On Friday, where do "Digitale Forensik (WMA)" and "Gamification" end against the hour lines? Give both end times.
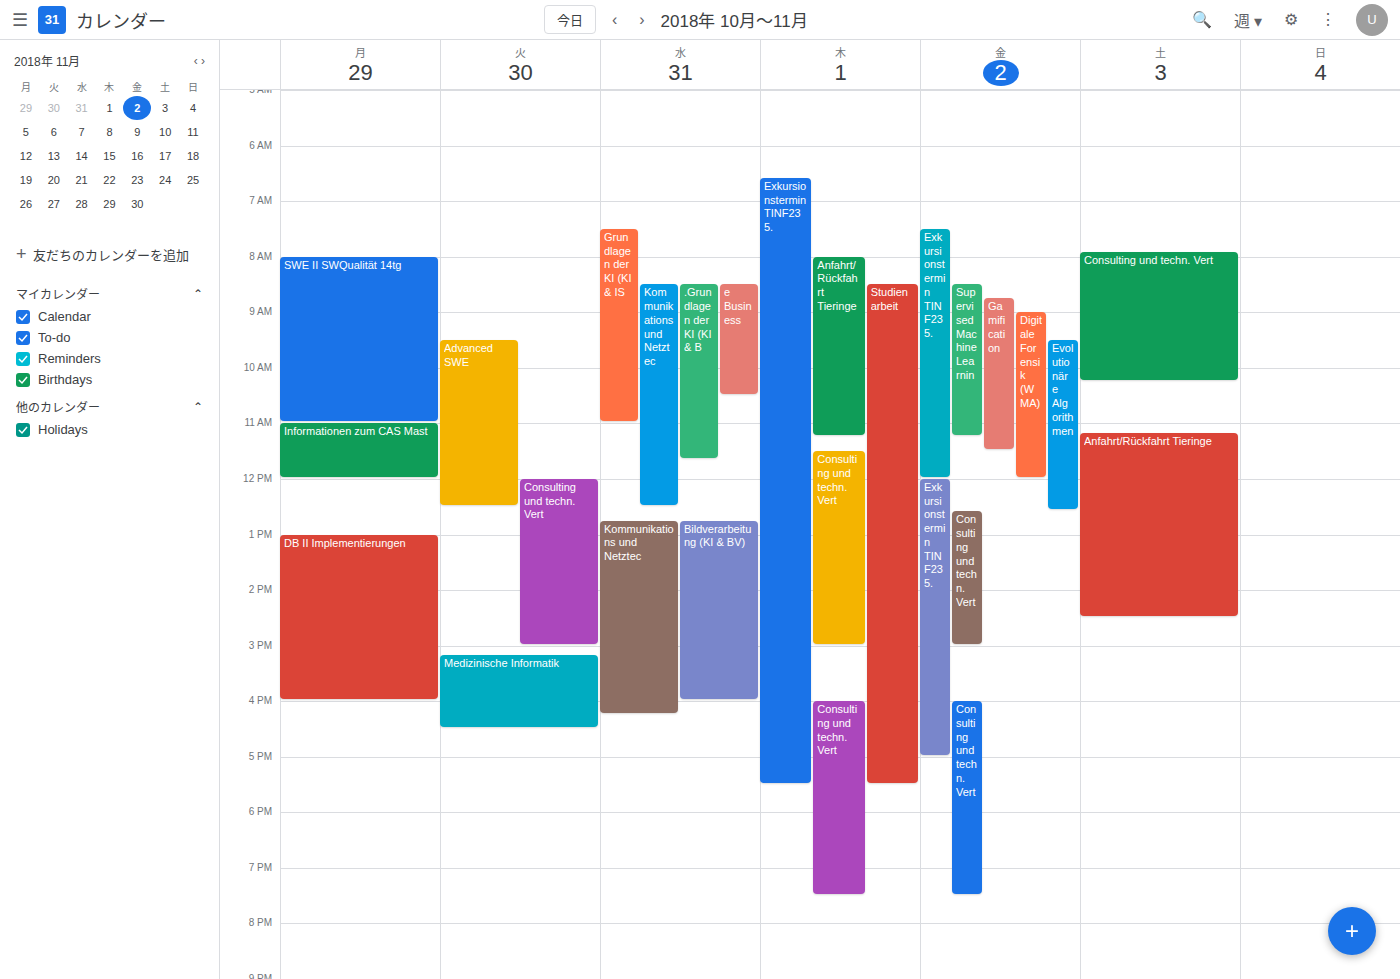
"Digitale Forensik (WMA)": 12:00, exactly on the 12:00 line. "Gamification": 11:30, halfway between the 11:00 and 12:00 lines.